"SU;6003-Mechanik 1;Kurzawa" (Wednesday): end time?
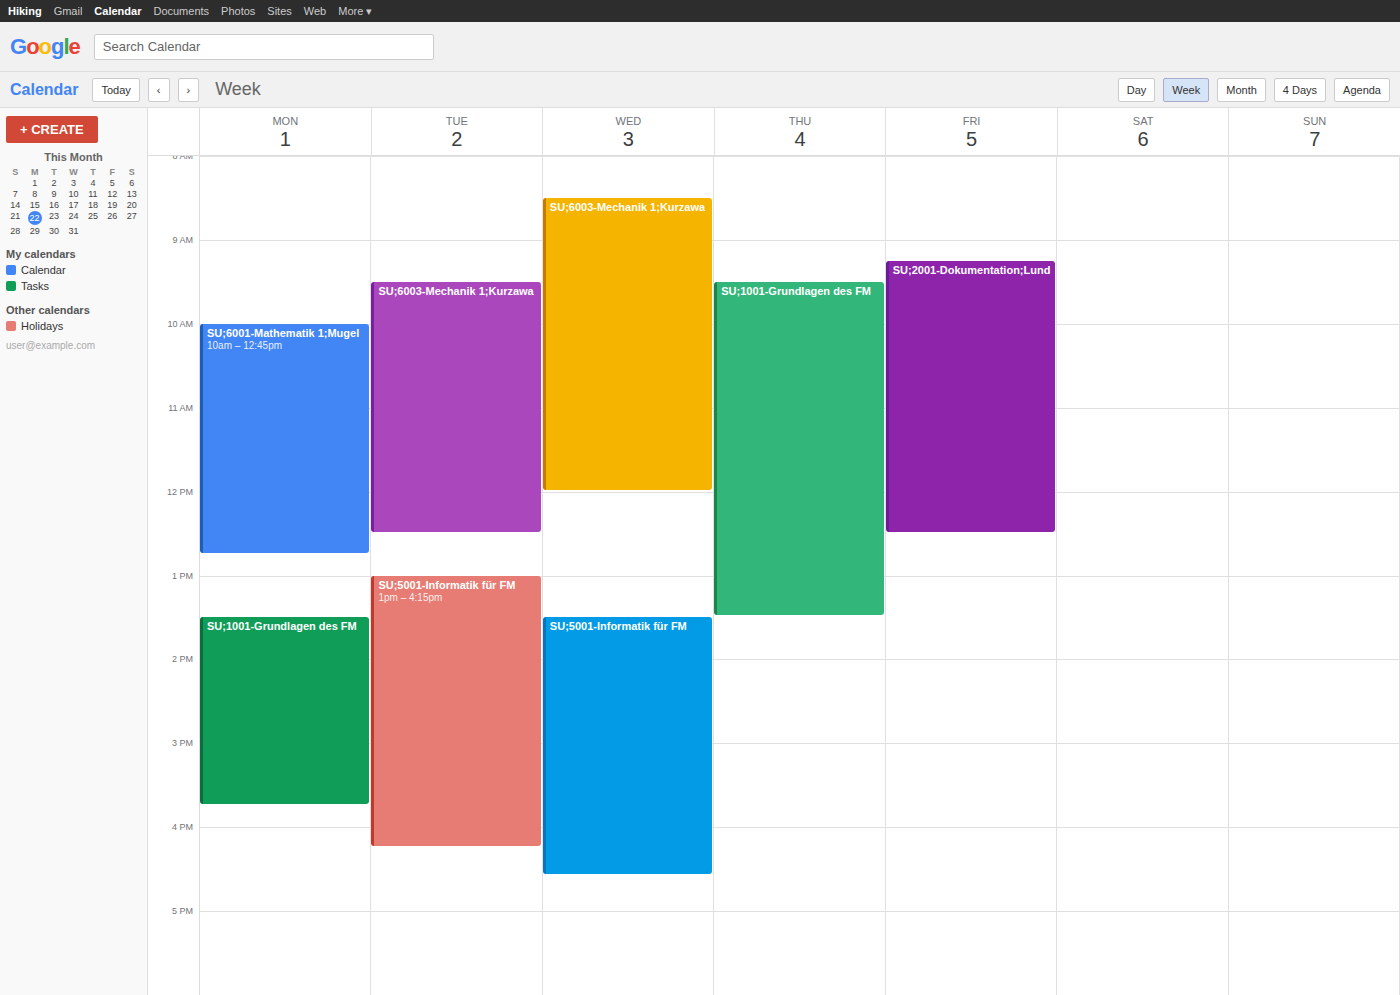
12:00 PM